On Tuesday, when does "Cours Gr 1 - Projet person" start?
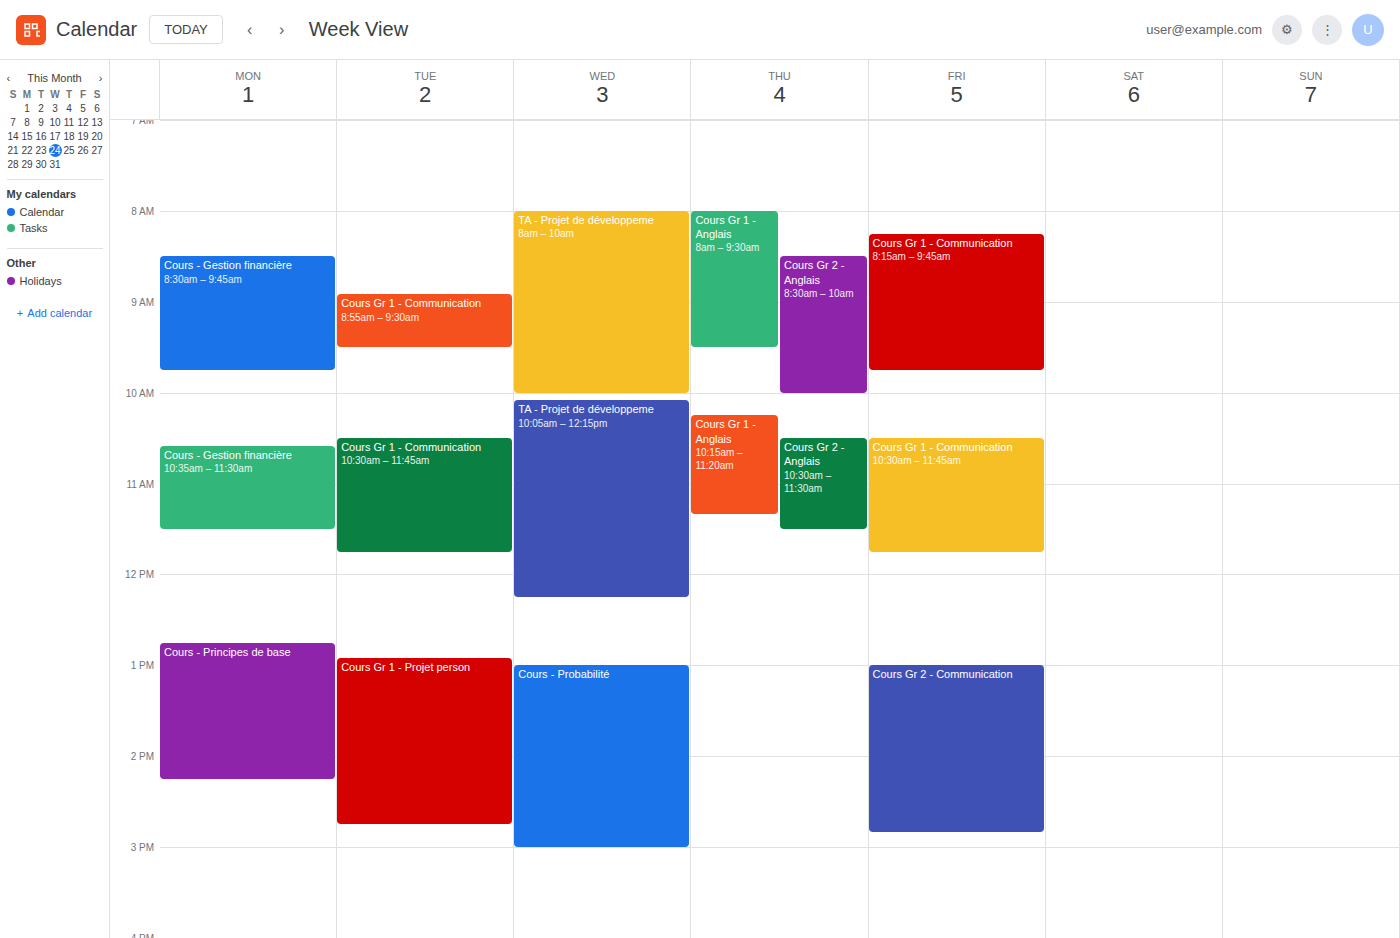
12:55 PM